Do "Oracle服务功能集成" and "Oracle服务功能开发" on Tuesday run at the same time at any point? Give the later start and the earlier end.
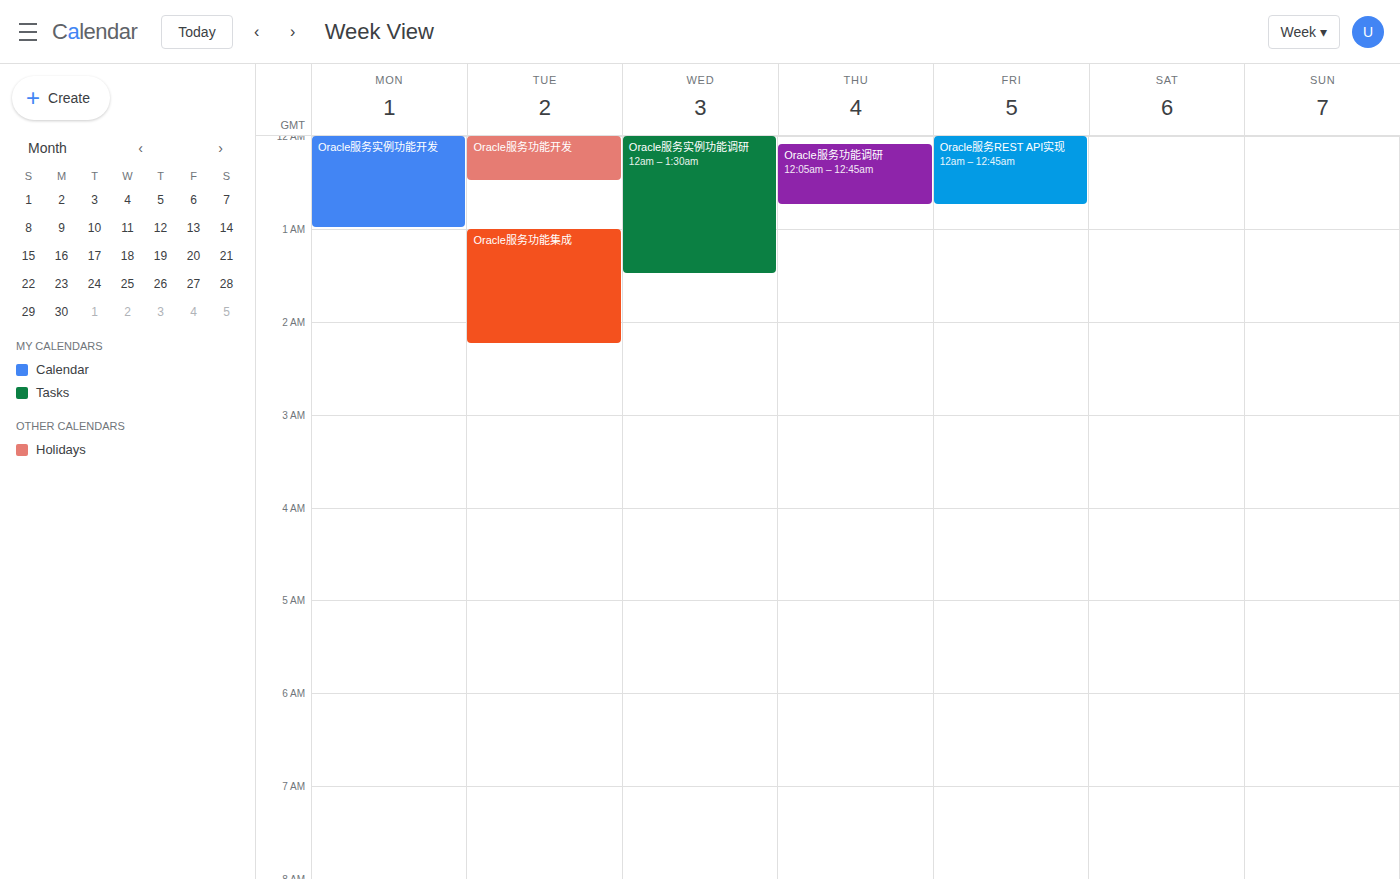
"Oracle服务功能开发" ends at 12:30 AM and "Oracle服务功能集成" starts at 1:00 AM -- no overlap.